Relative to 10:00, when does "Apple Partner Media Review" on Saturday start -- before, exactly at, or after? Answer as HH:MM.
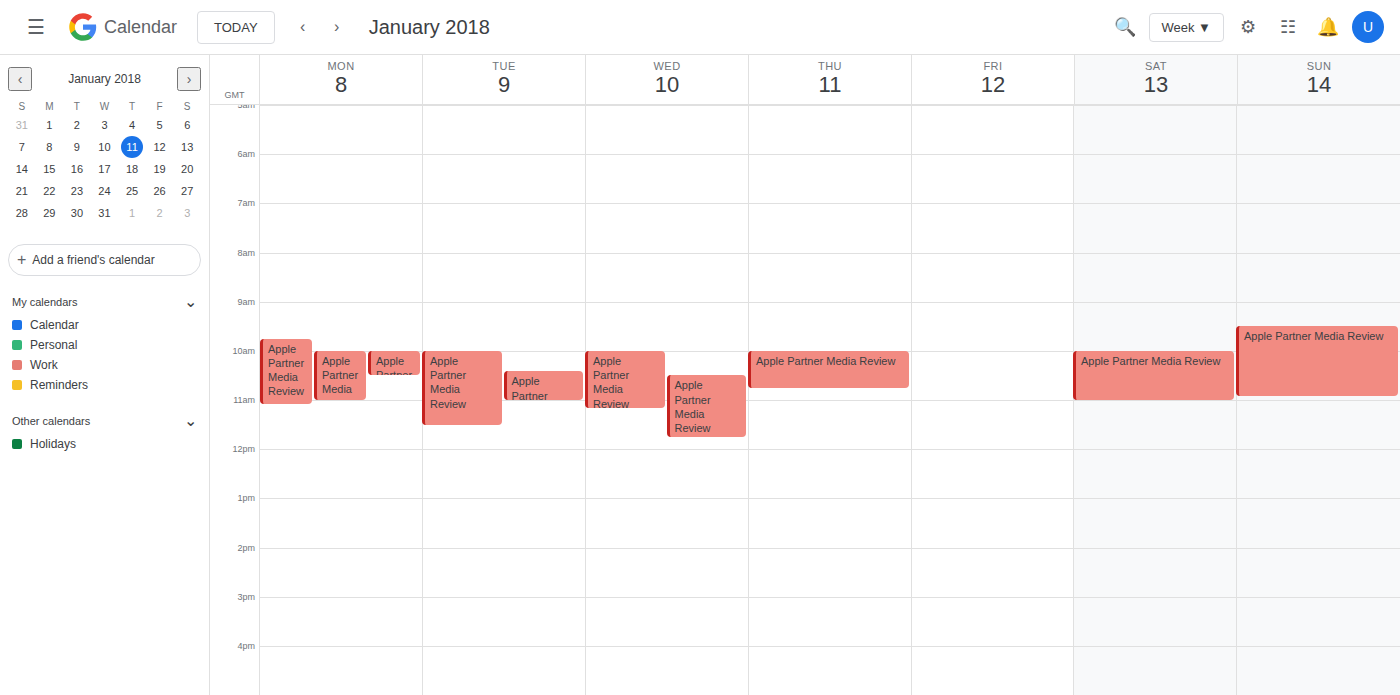
10:00 -- exactly at 10:00, on the 10:00 line.